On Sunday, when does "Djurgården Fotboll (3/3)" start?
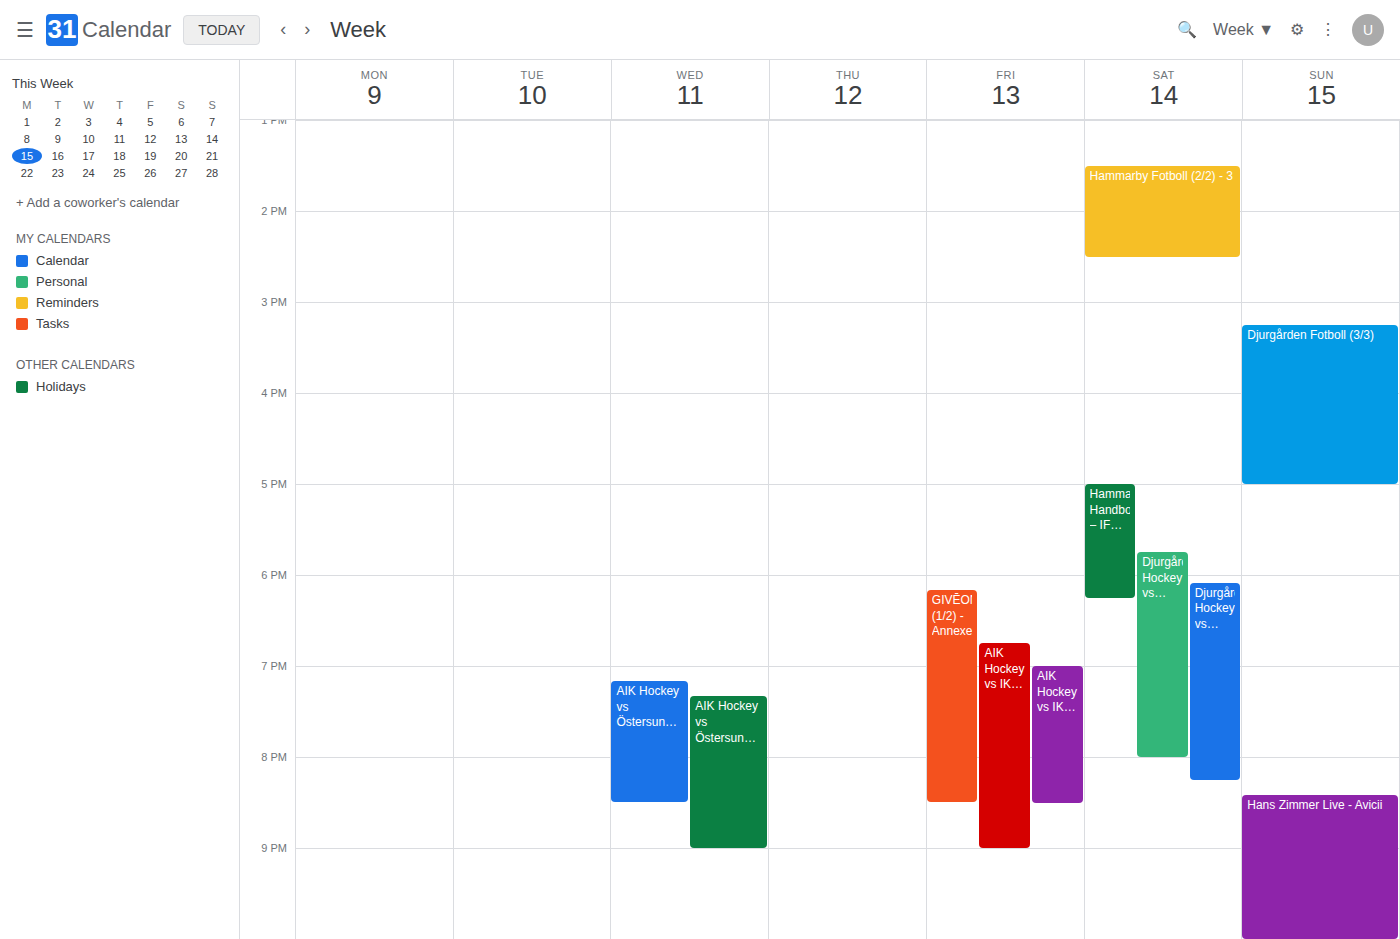
3:15 PM